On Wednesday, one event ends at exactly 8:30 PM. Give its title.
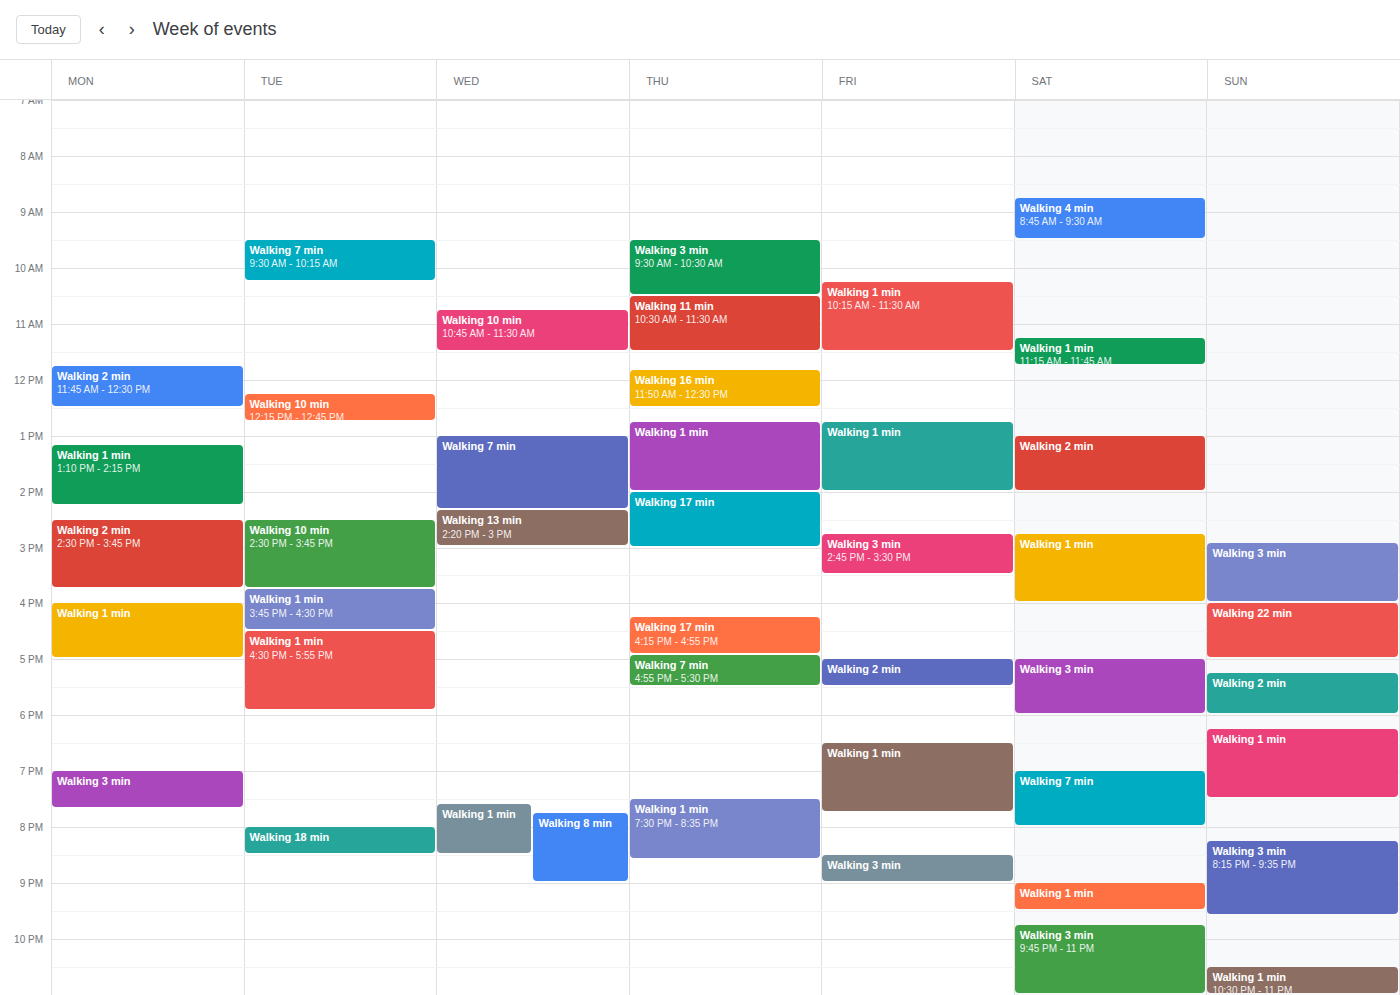
"Walking 1 min"